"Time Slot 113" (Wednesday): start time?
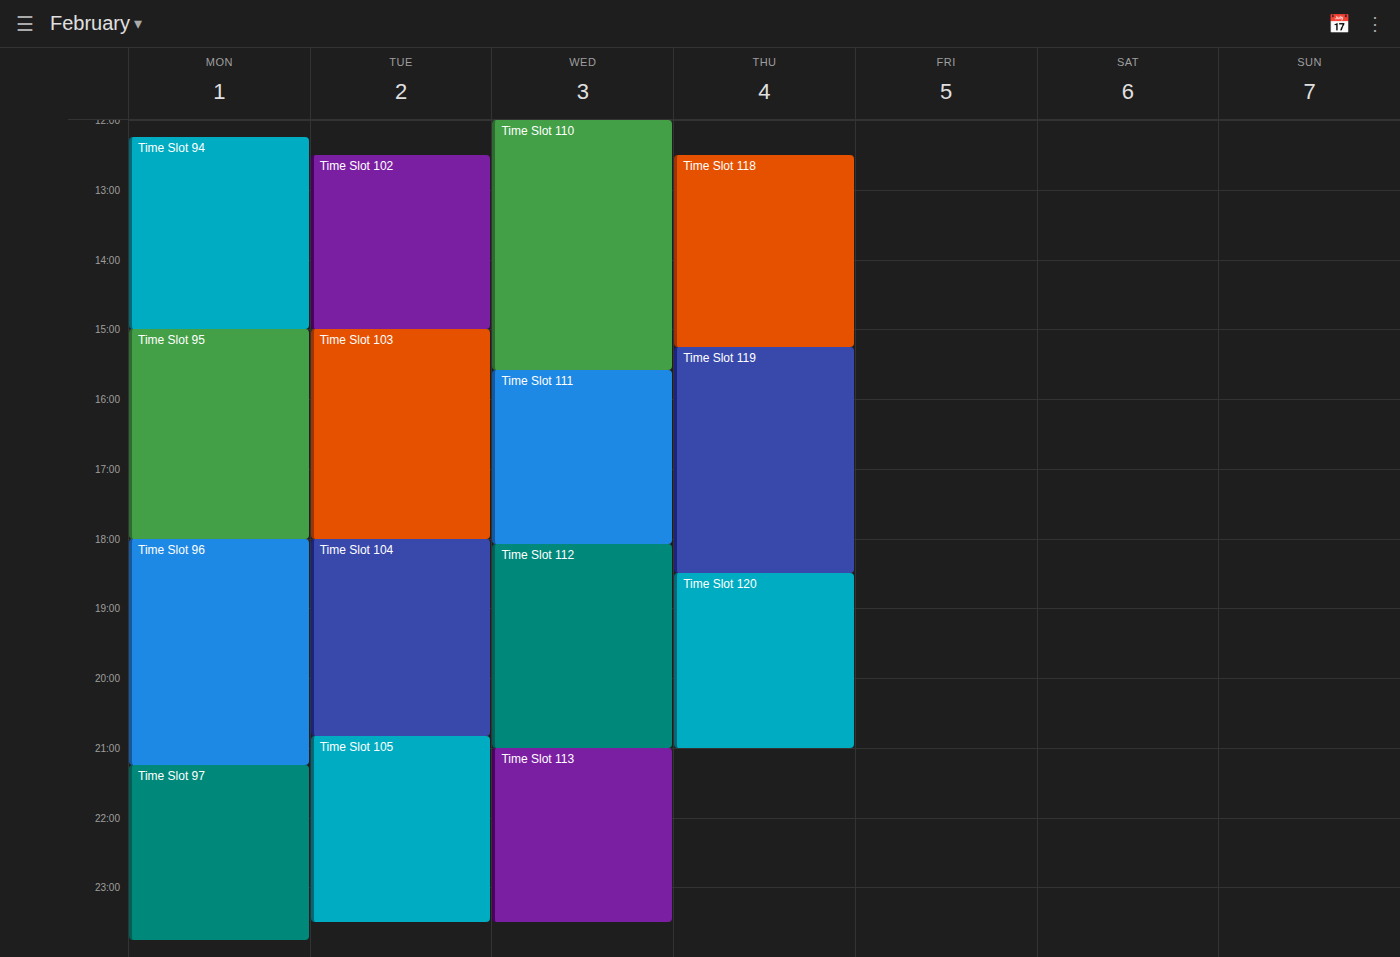
9:00 PM